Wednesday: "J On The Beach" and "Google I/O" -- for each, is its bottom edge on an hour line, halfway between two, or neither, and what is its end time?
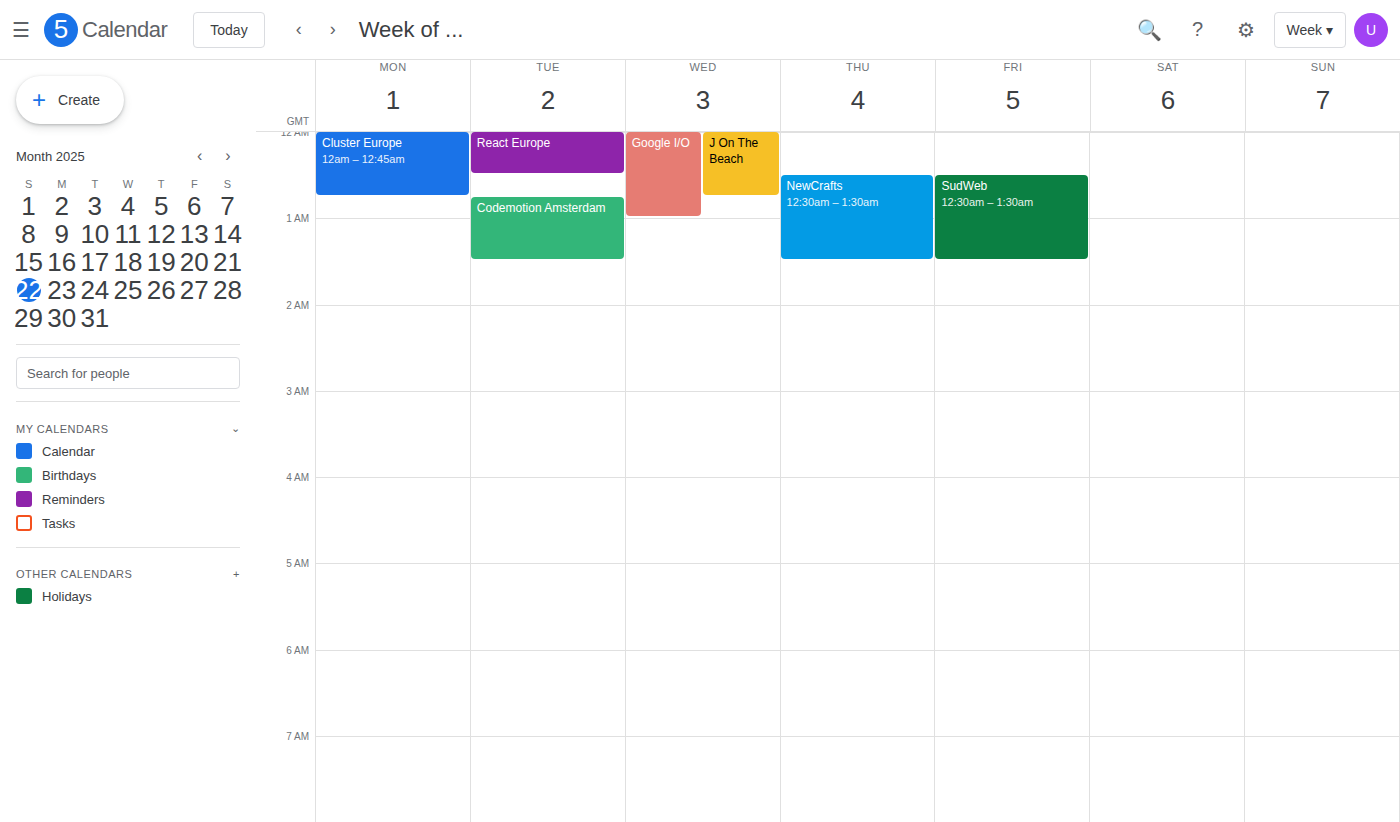
"J On The Beach": 00:45, neither: three quarters of the way from the 00:00 line to the 01:00 line. "Google I/O": 01:00, exactly on the 01:00 line.